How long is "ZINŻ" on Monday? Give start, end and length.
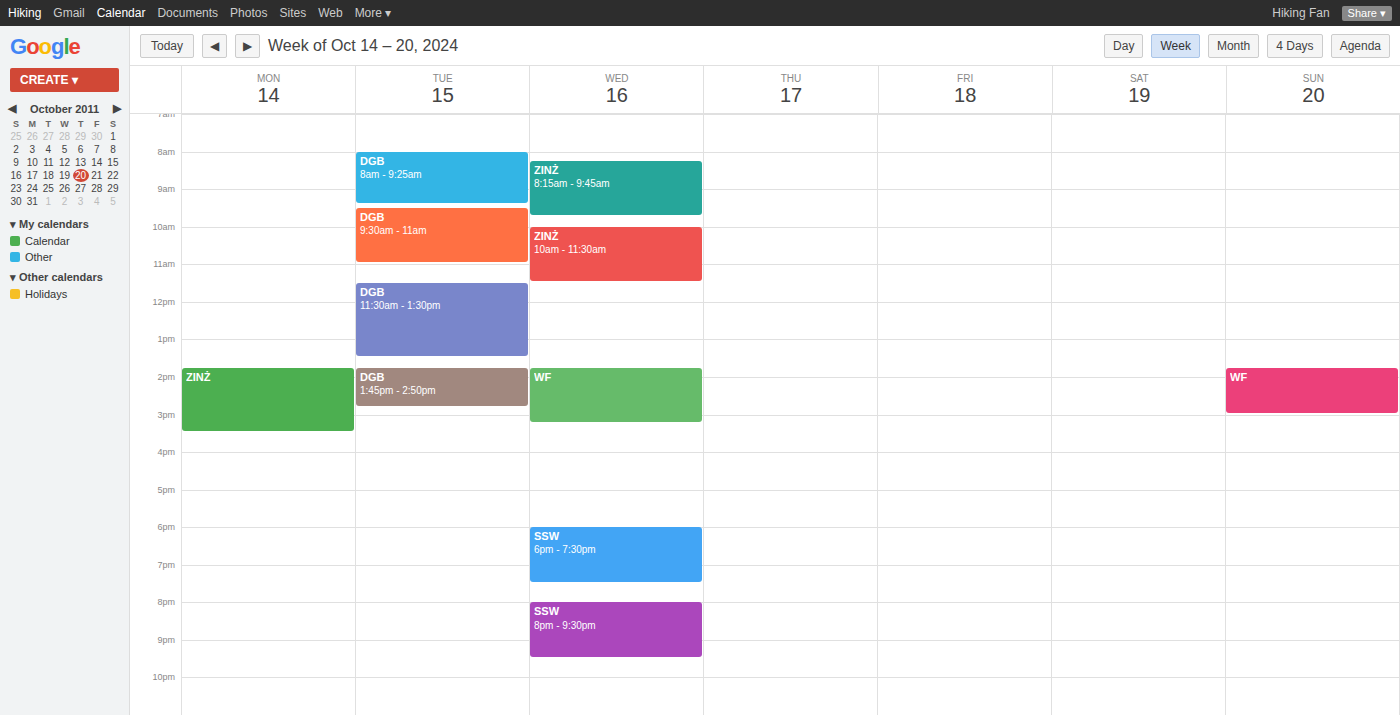
1:45 PM to 3:30 PM, 1 hour 45 minutes